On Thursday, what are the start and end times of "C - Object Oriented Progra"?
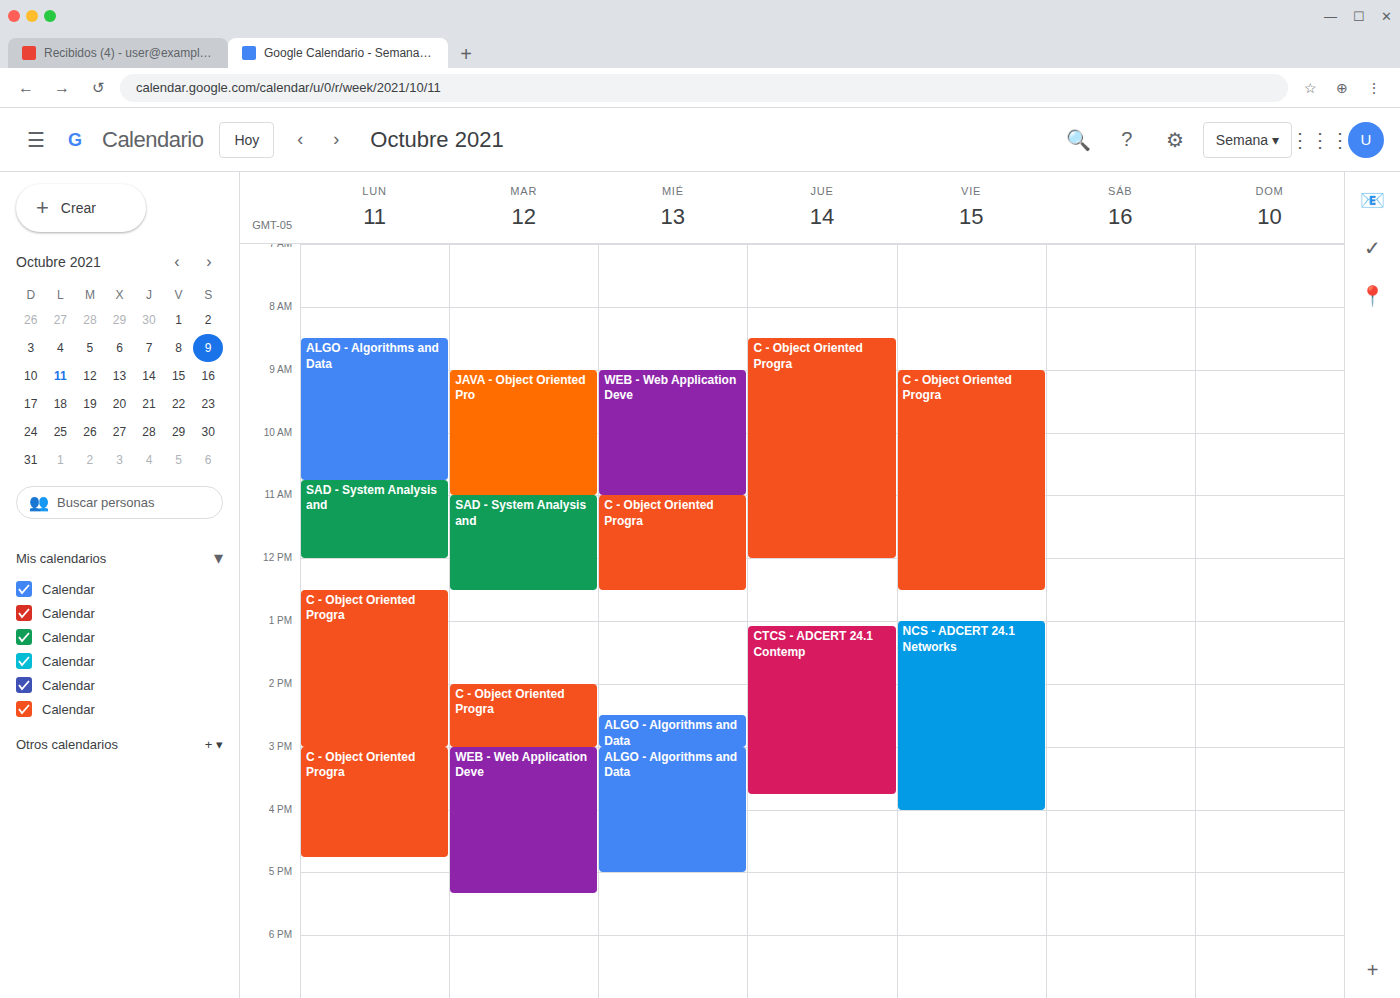
8:30 AM to 12:00 PM